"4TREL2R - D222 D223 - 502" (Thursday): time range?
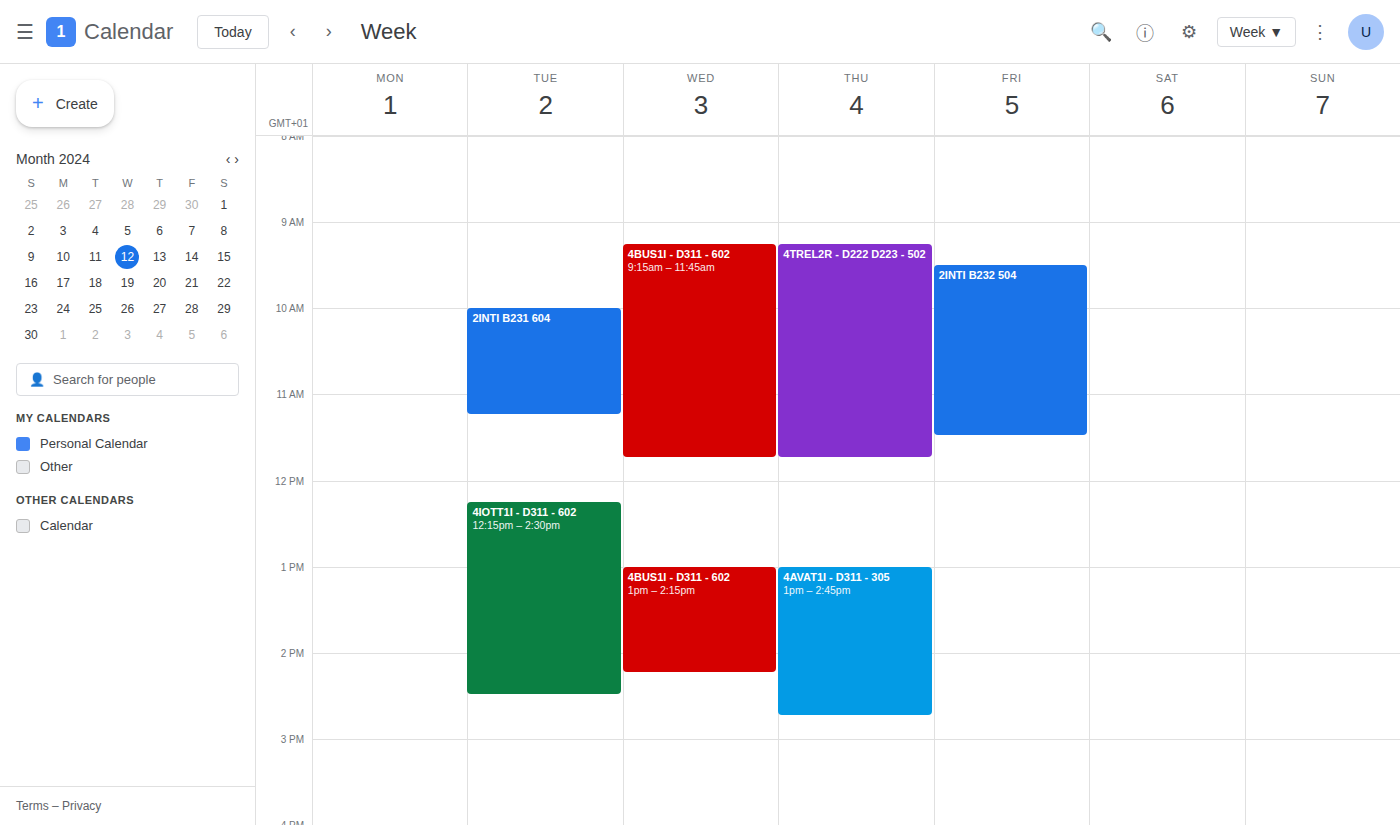
9:15 AM to 11:45 AM